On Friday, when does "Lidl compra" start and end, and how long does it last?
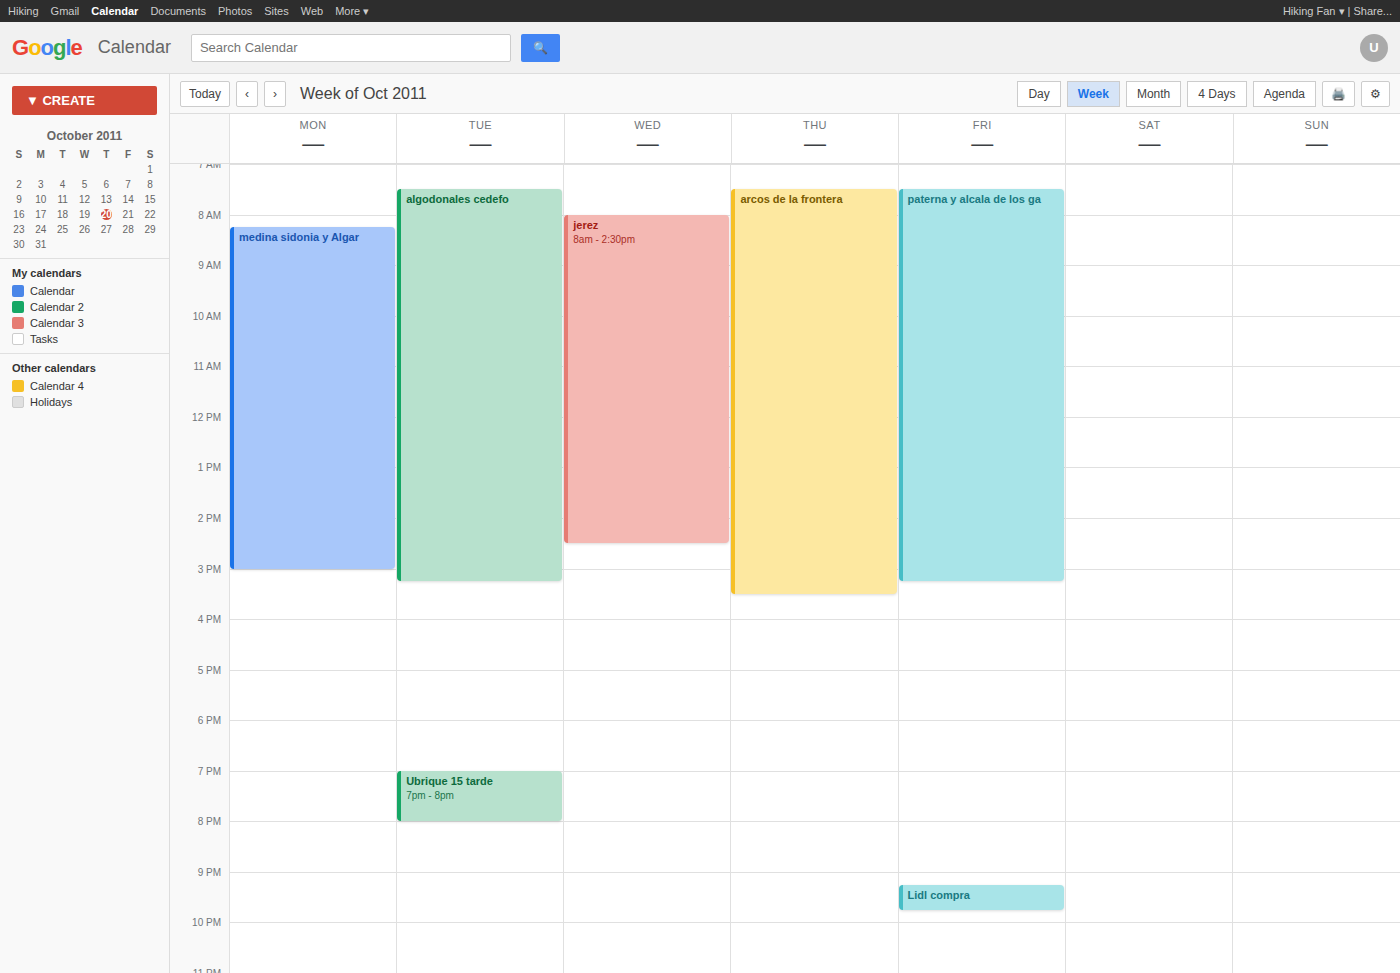
9:15 PM to 9:45 PM, 30 minutes